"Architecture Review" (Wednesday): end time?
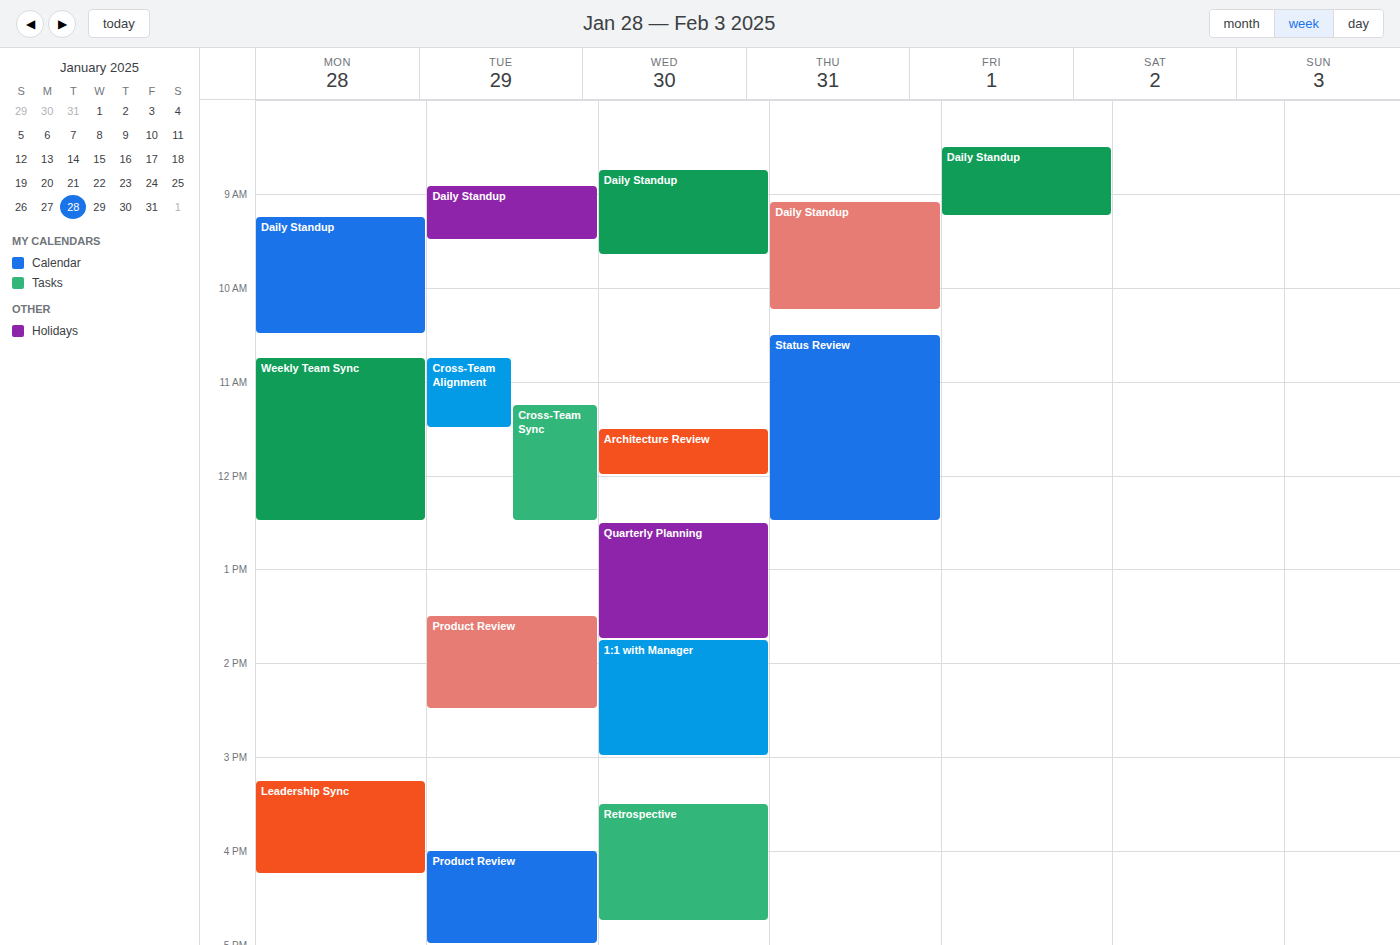
12:00 PM